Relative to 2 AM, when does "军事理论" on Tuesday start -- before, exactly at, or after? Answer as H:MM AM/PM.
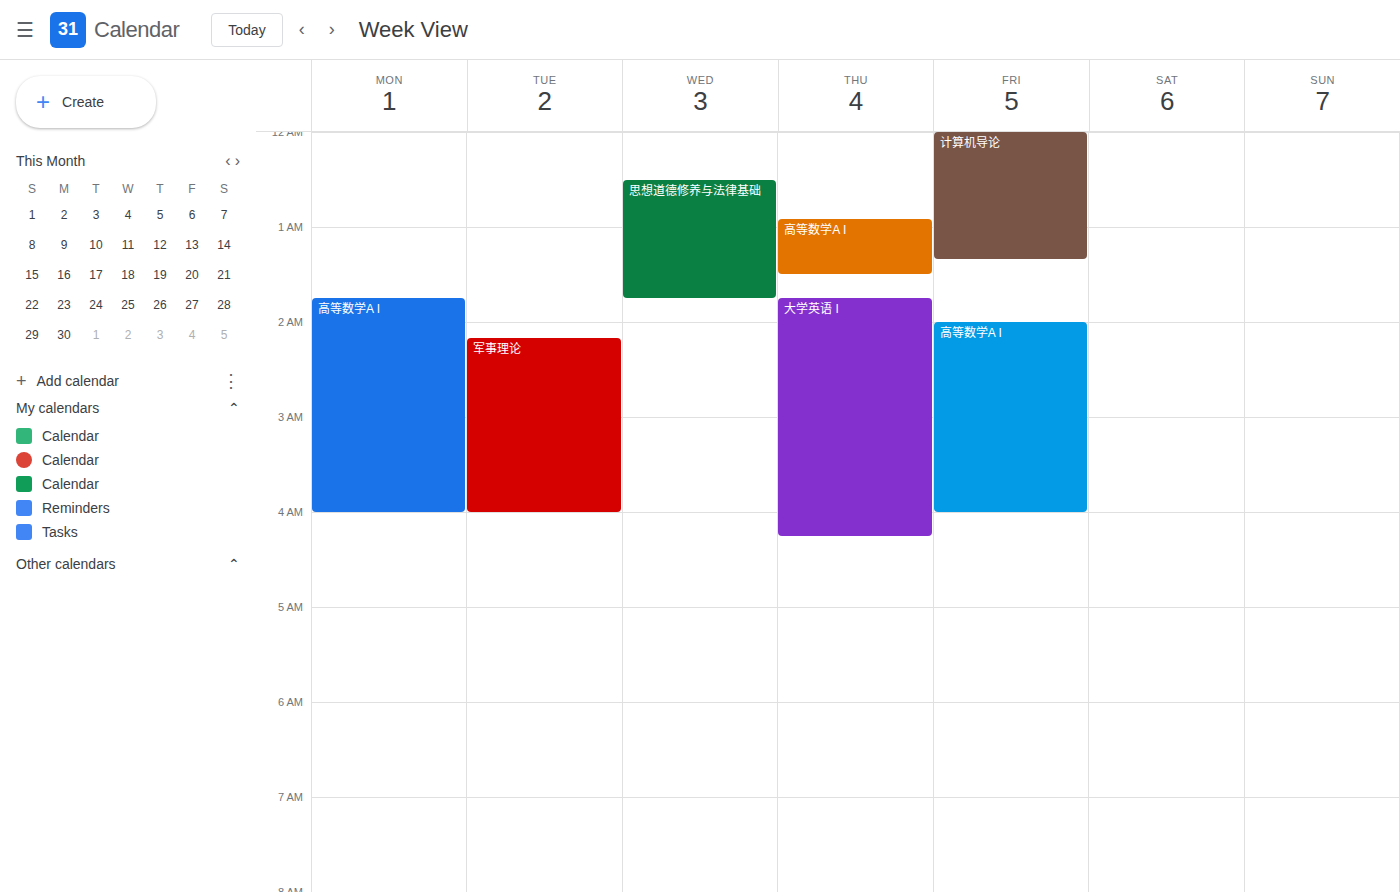
2:10 AM -- after 2 AM, 10 minutes below the 2 AM line.